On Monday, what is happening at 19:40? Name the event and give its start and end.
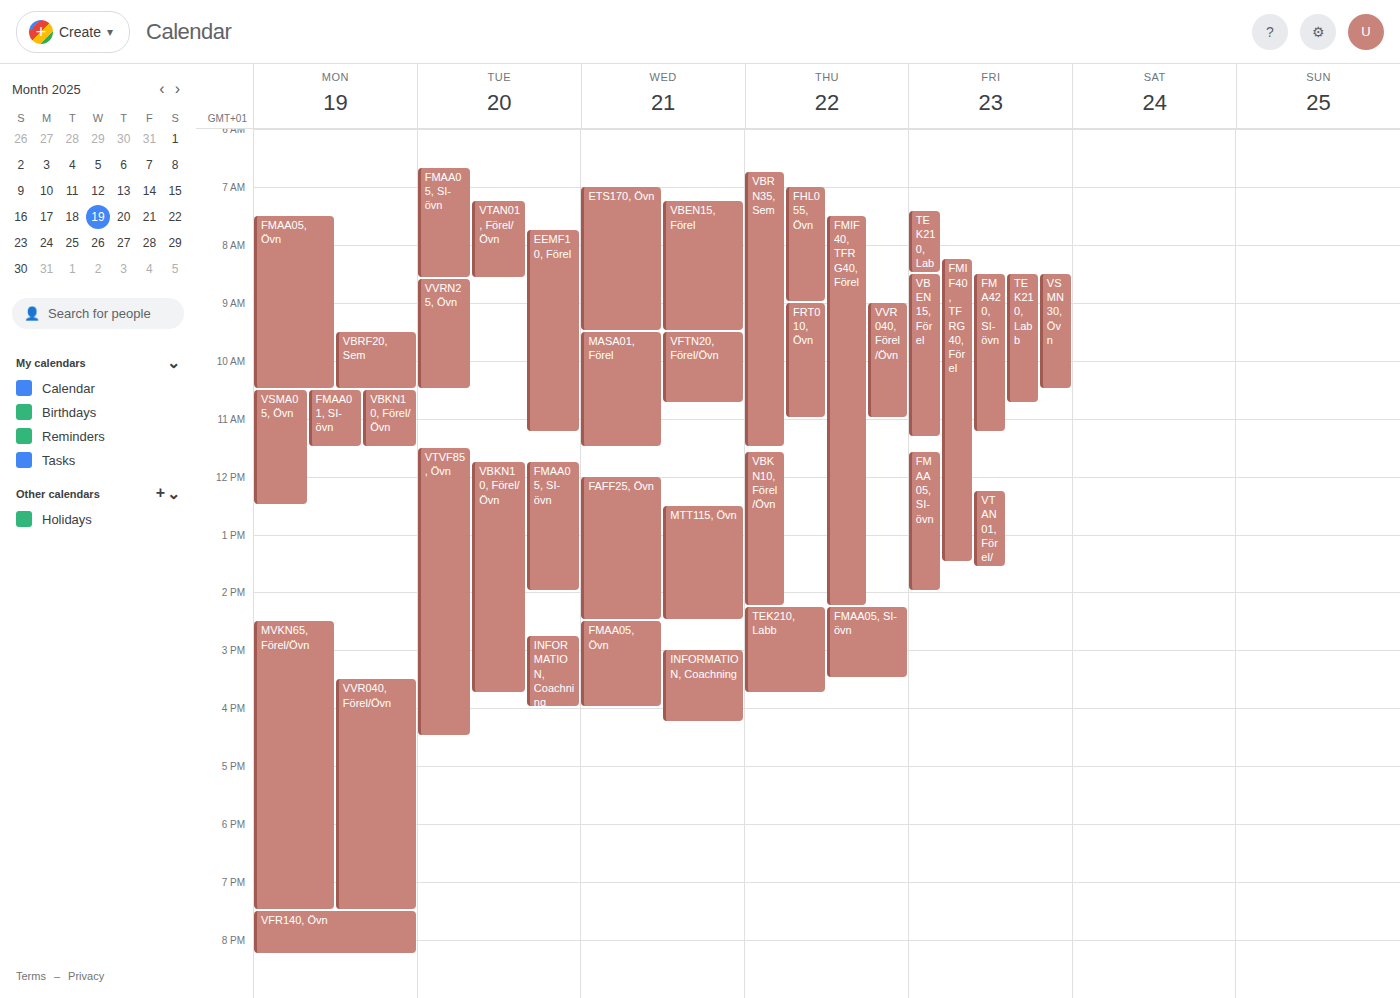
"VFR140, Övn", 19:30 to 20:15